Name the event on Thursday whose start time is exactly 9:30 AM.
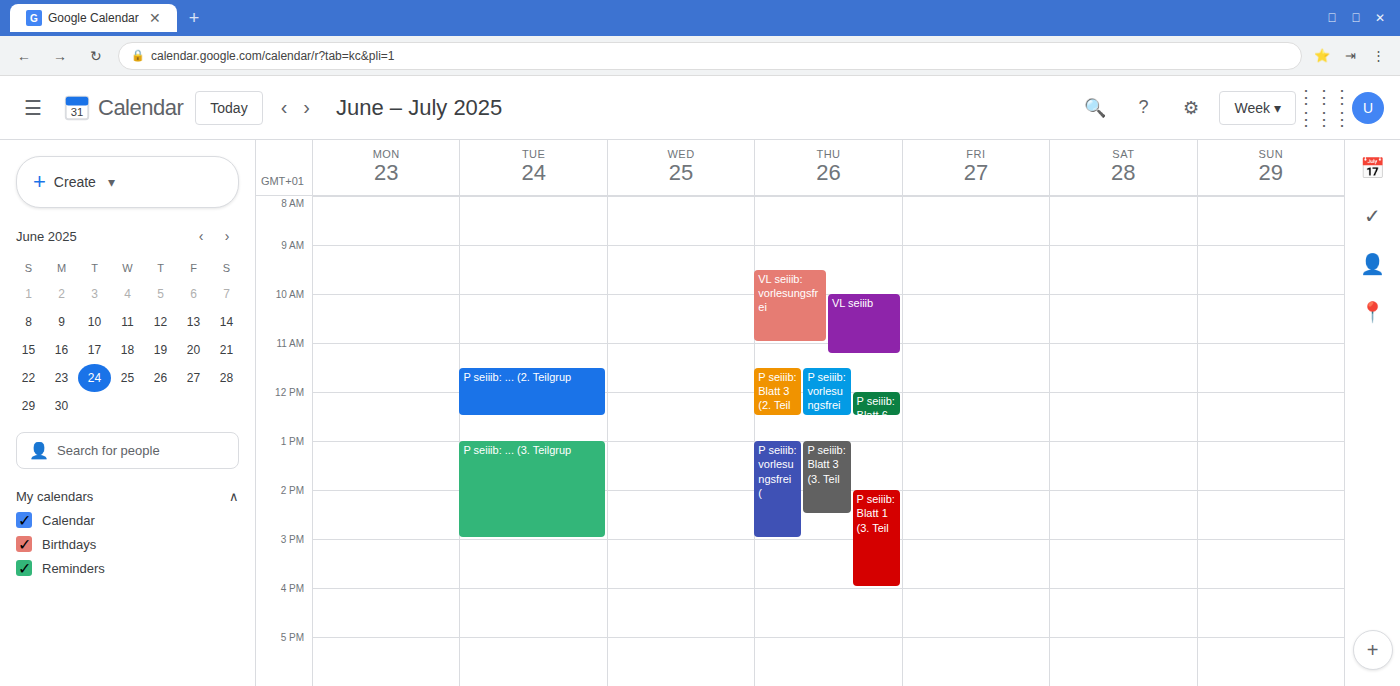
"VL seiiib: vorlesungsfrei"